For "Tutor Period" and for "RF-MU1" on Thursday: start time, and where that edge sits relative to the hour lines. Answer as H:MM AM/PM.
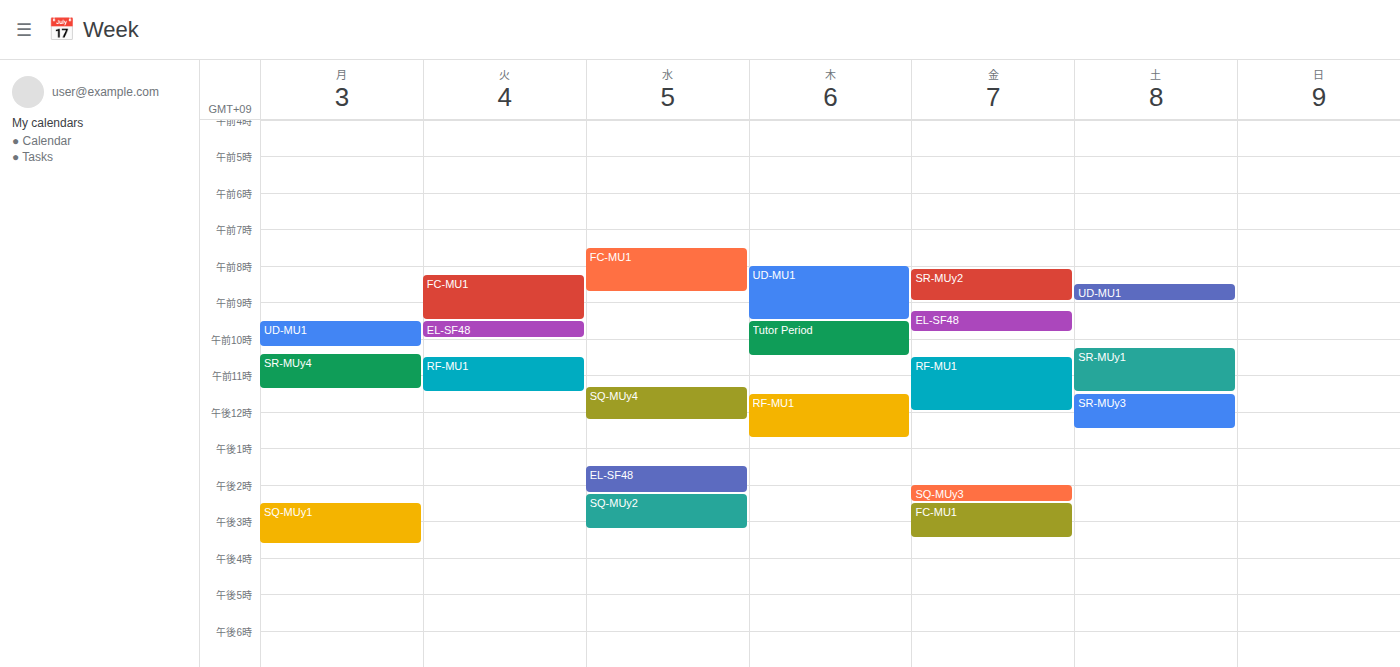
"Tutor Period": 9:30 AM, halfway between the 9 AM and 10 AM lines. "RF-MU1": 11:30 AM, halfway between the 11 AM and 12 PM lines.